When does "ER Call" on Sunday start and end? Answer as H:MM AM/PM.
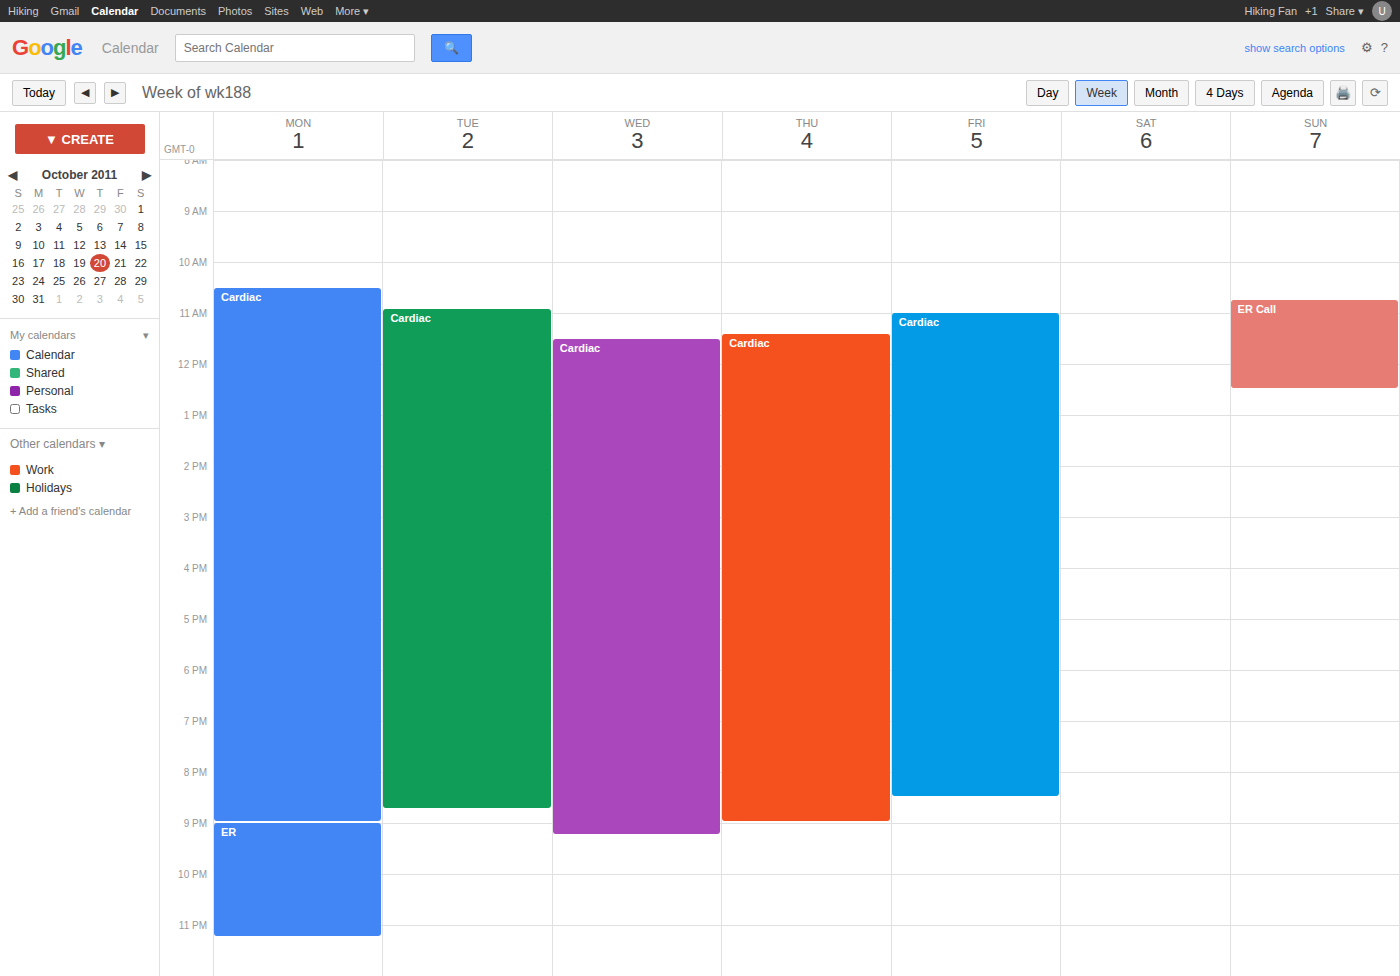
10:45 AM to 12:30 PM